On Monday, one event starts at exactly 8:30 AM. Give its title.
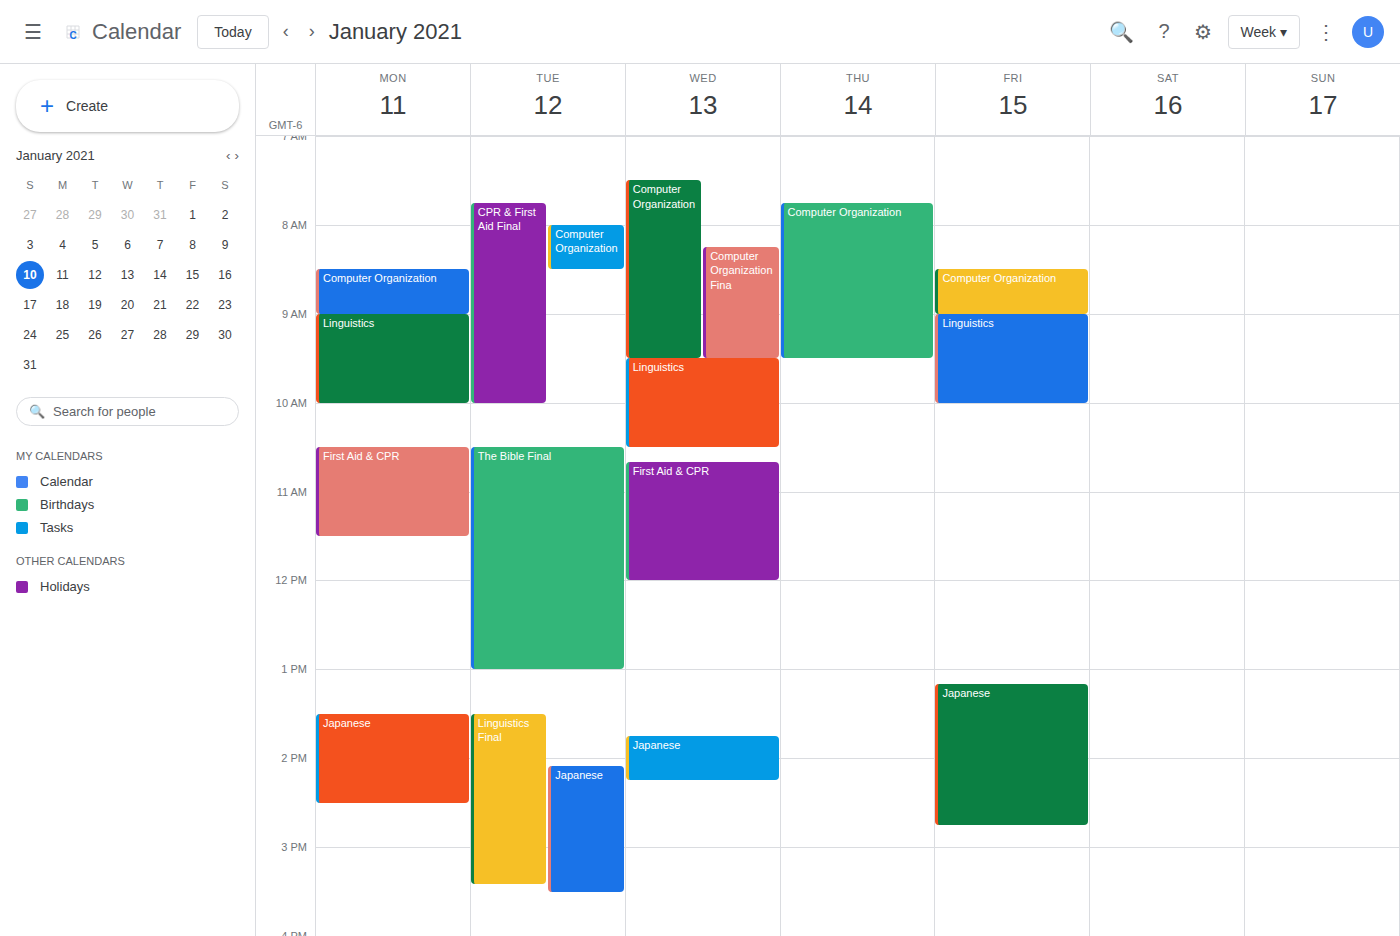
"Computer Organization"